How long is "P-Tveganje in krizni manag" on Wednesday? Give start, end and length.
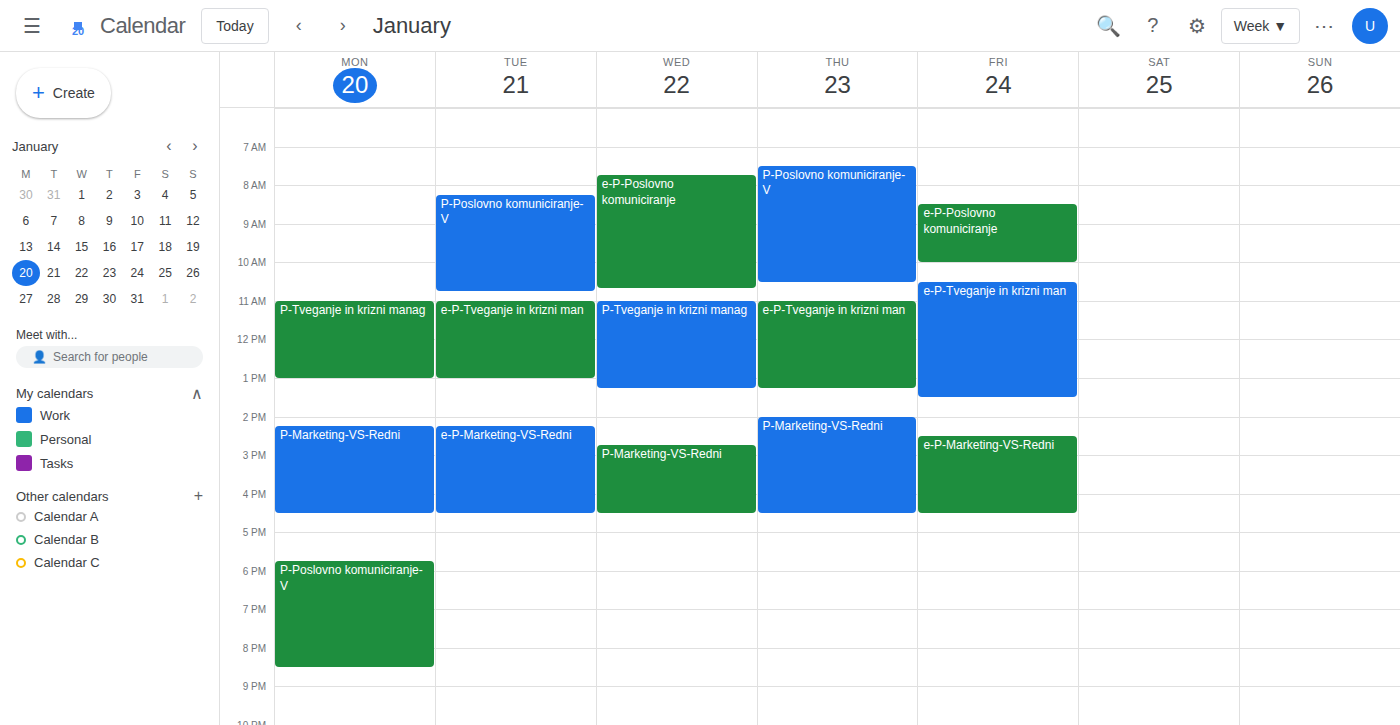
11:00 to 13:15, 2 hours 15 minutes